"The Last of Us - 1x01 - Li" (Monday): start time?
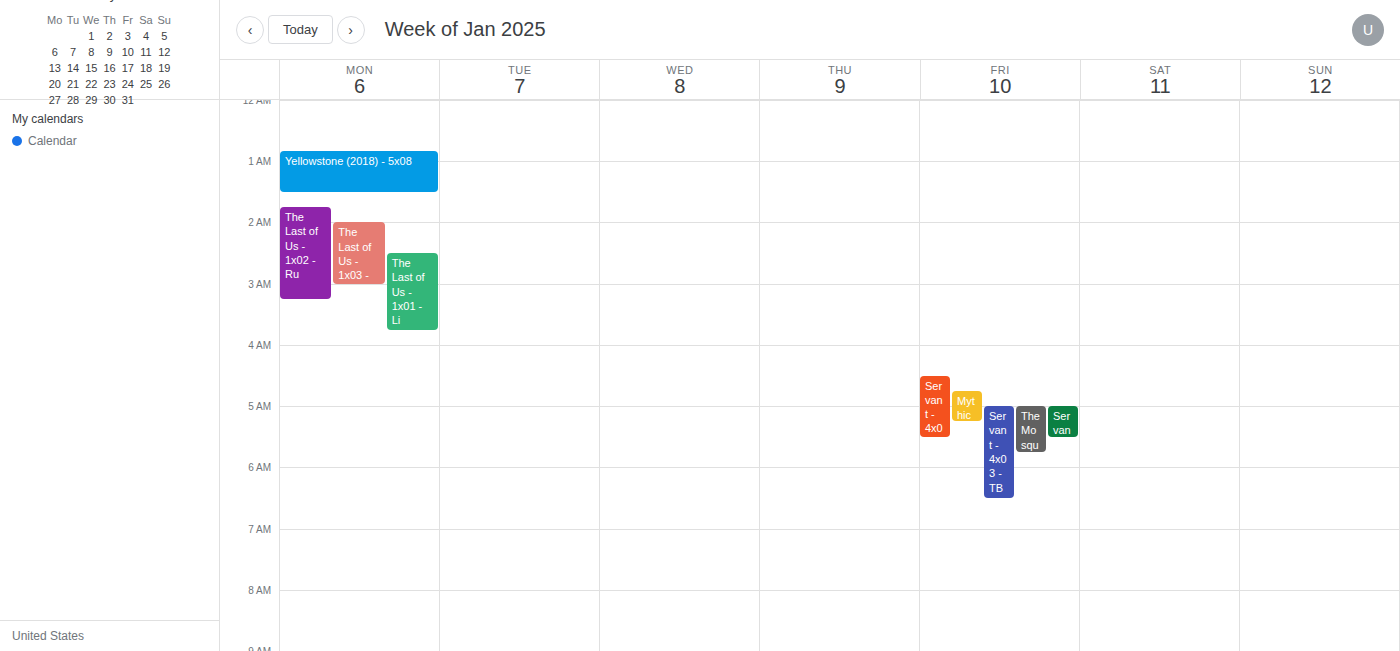
2:30 AM